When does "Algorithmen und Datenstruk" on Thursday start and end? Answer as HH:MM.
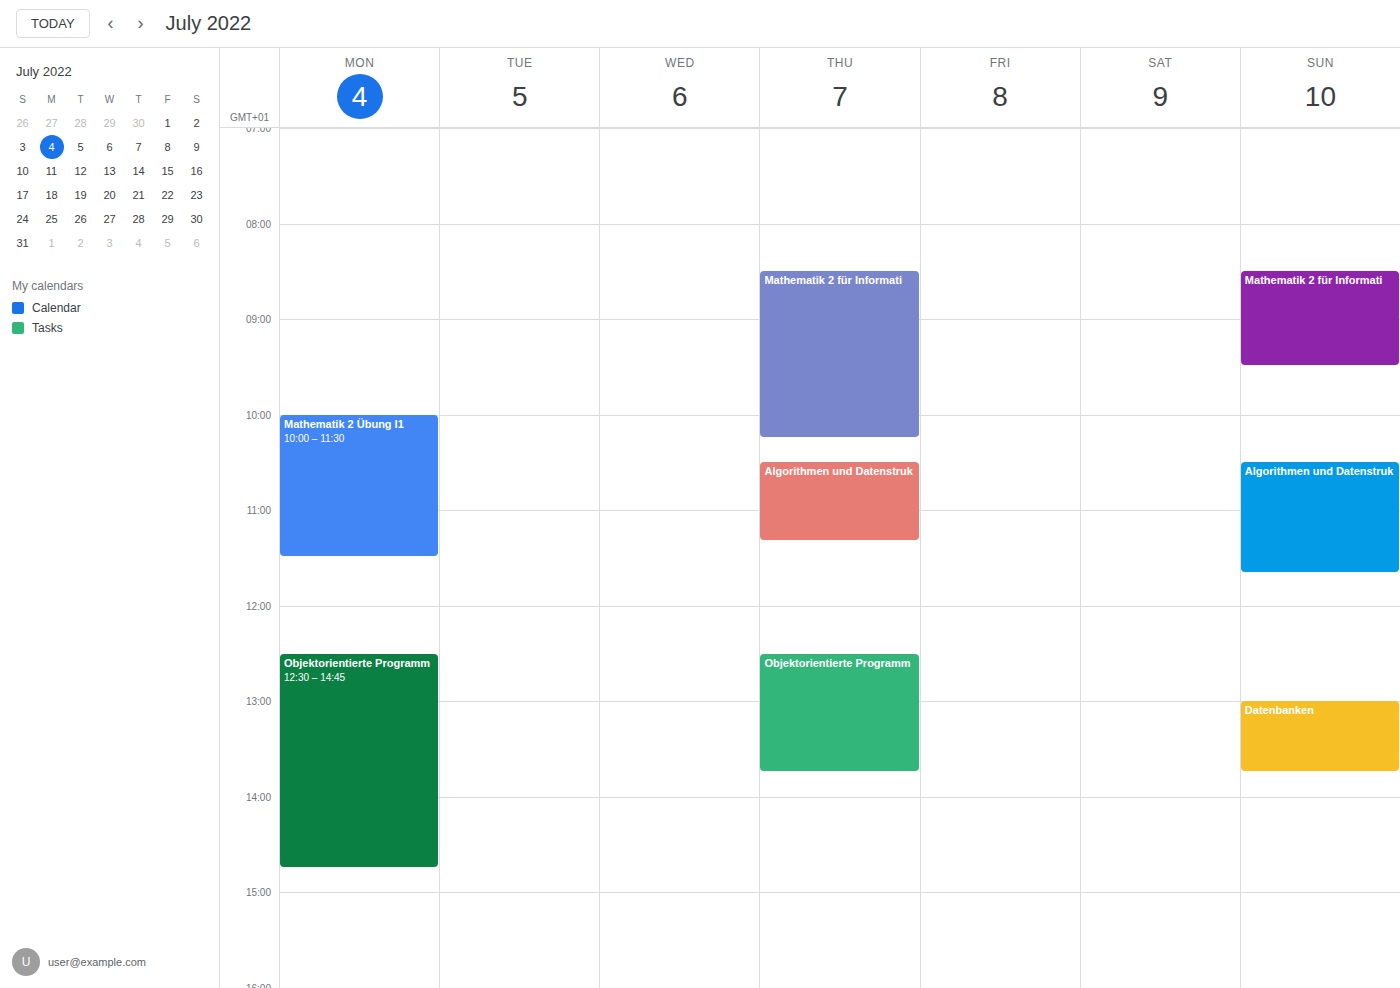
10:30 to 11:20